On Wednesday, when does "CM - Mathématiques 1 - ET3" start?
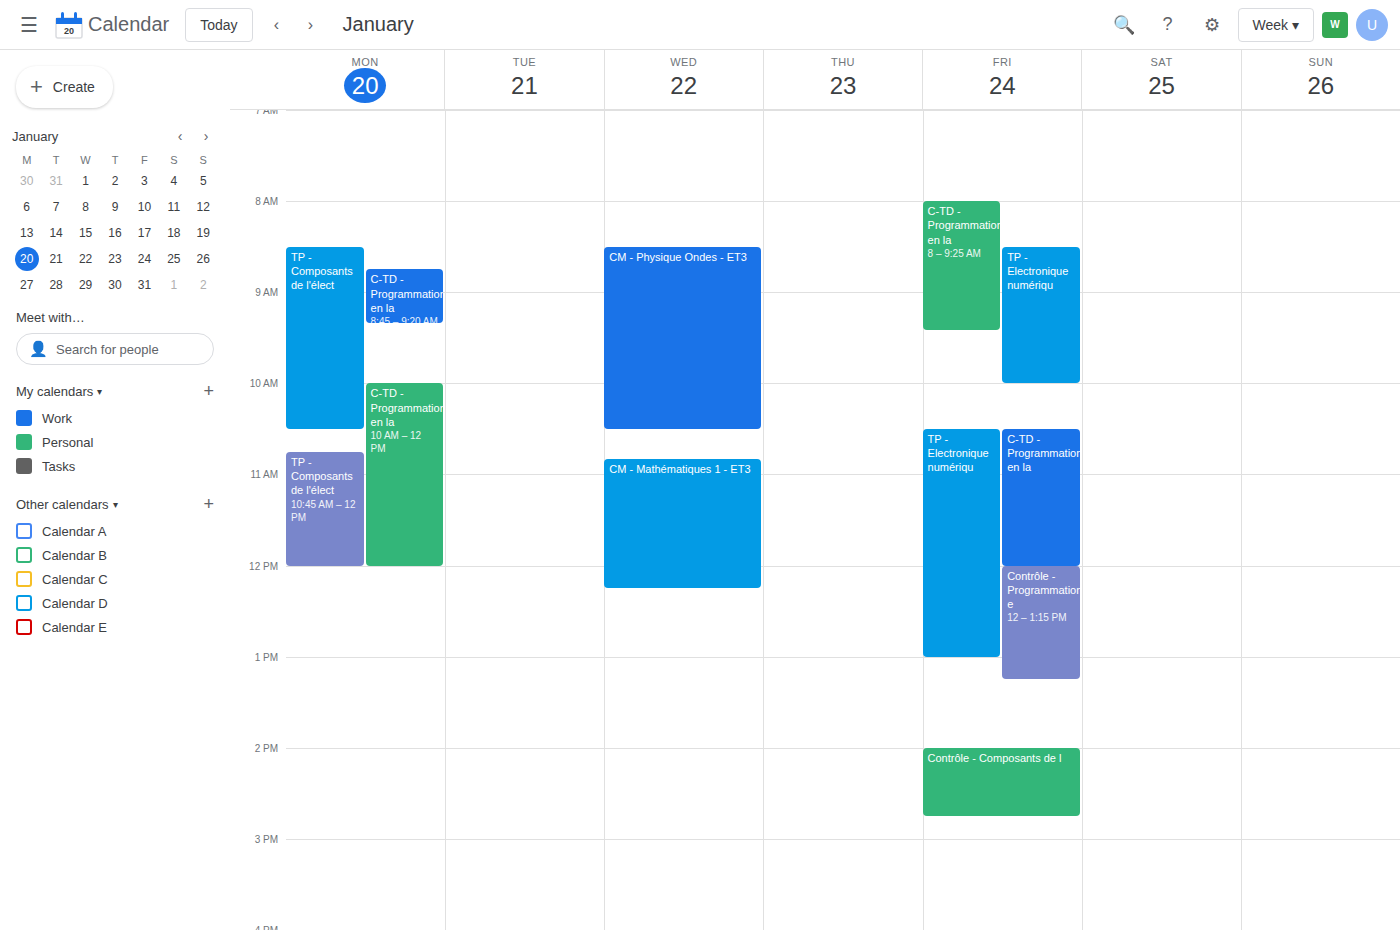
10:50 AM